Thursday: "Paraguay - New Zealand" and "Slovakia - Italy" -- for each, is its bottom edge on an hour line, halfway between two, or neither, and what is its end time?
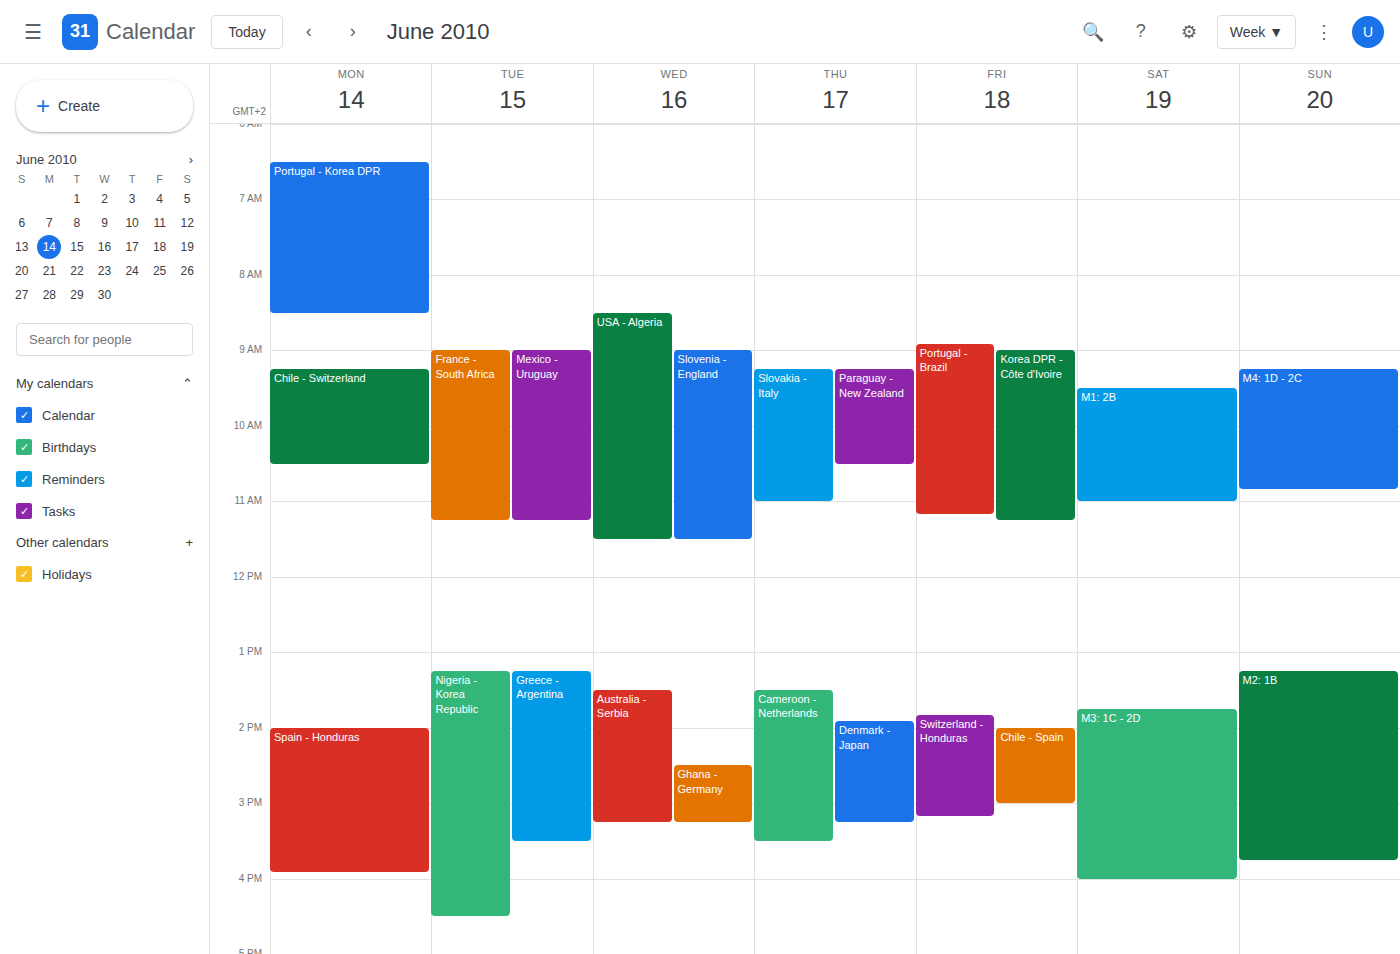
"Paraguay - New Zealand": 10:30 AM, halfway between the 10 AM and 11 AM lines. "Slovakia - Italy": 11:00 AM, exactly on the 11 AM line.